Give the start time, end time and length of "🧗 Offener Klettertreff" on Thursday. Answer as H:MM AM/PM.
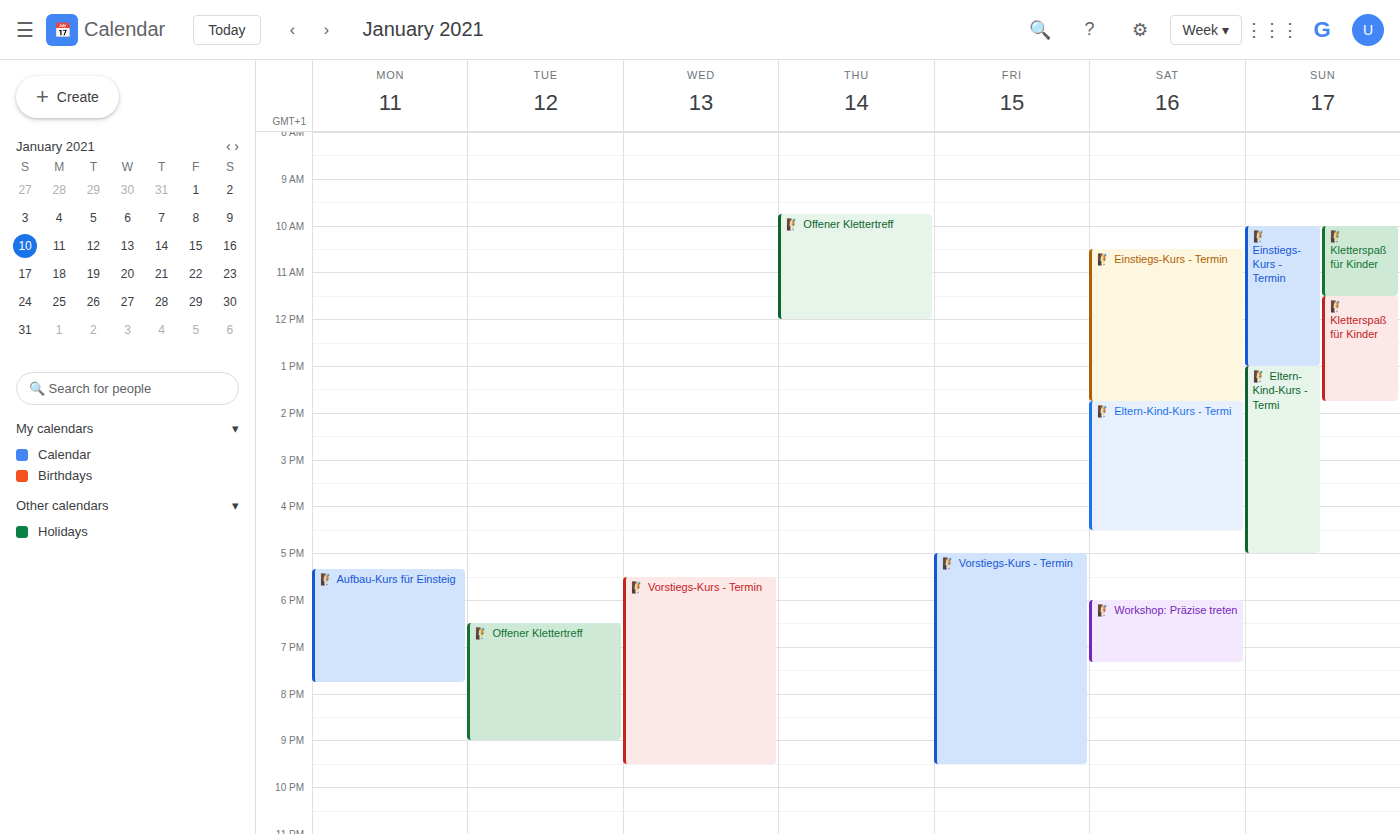
9:45 AM to 12:00 PM, 2 hours 15 minutes